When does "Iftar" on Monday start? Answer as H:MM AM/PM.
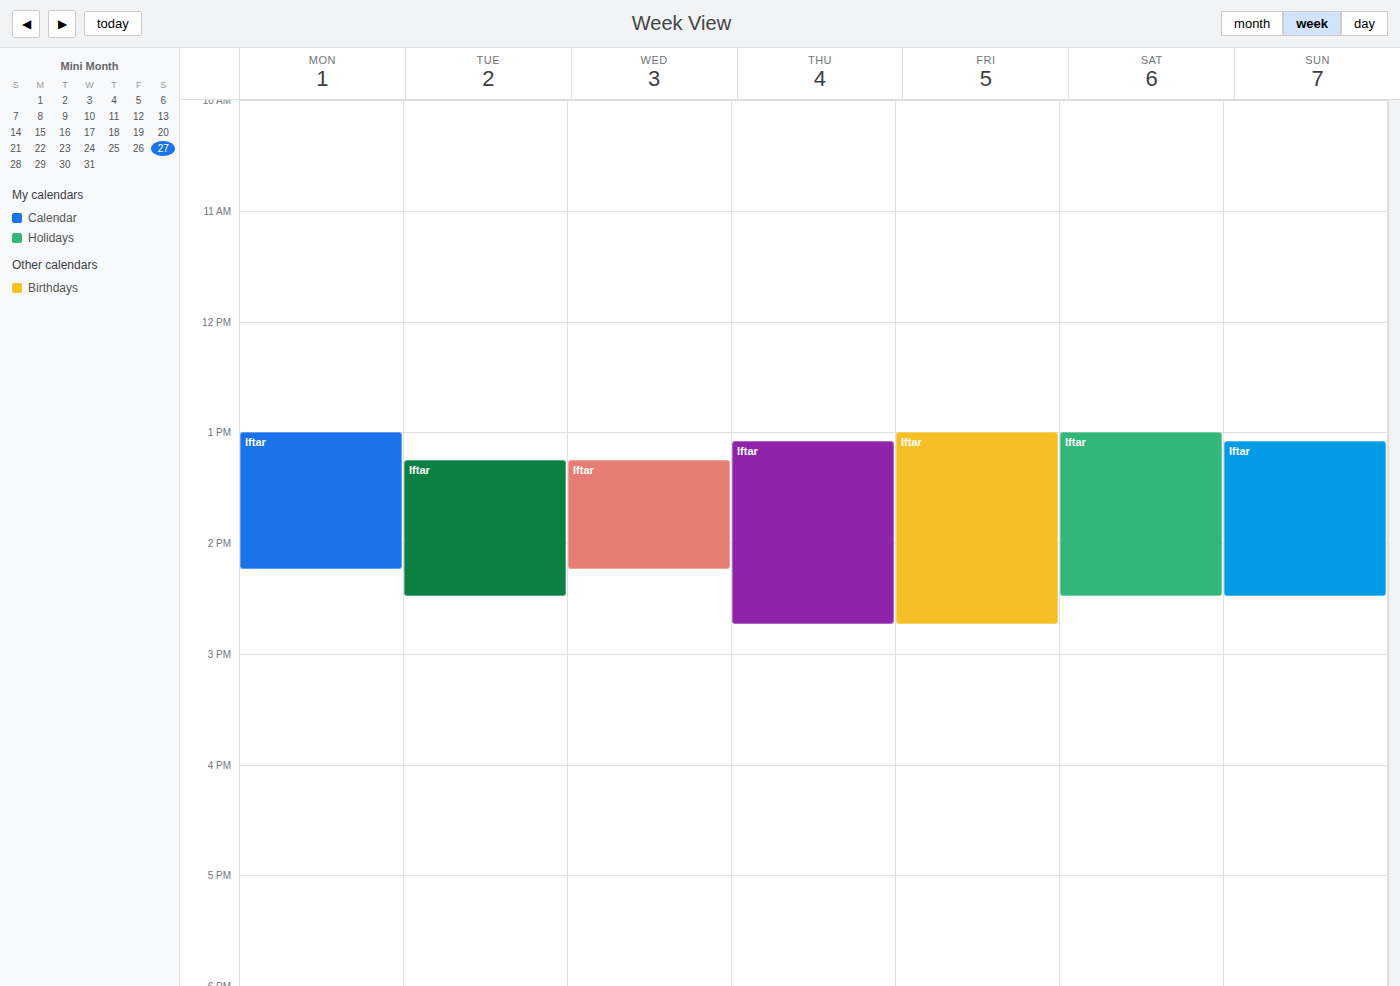
1:00 PM